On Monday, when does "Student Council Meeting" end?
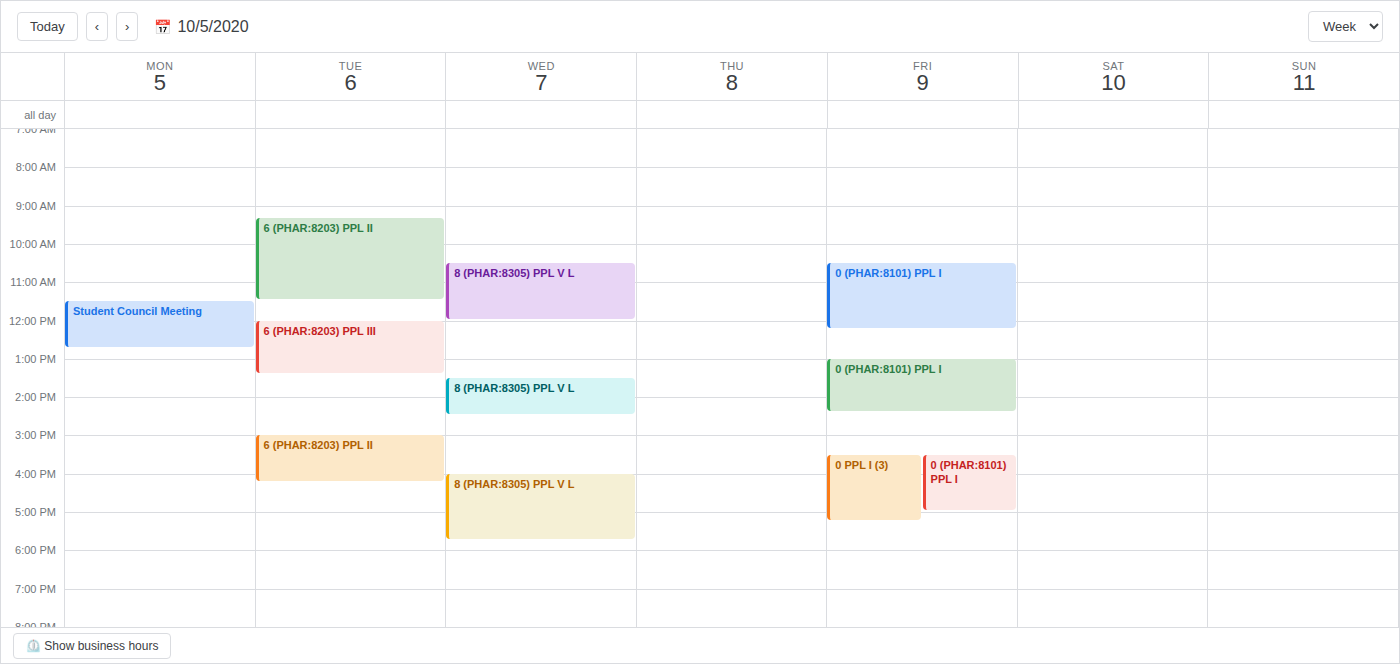
12:45 PM